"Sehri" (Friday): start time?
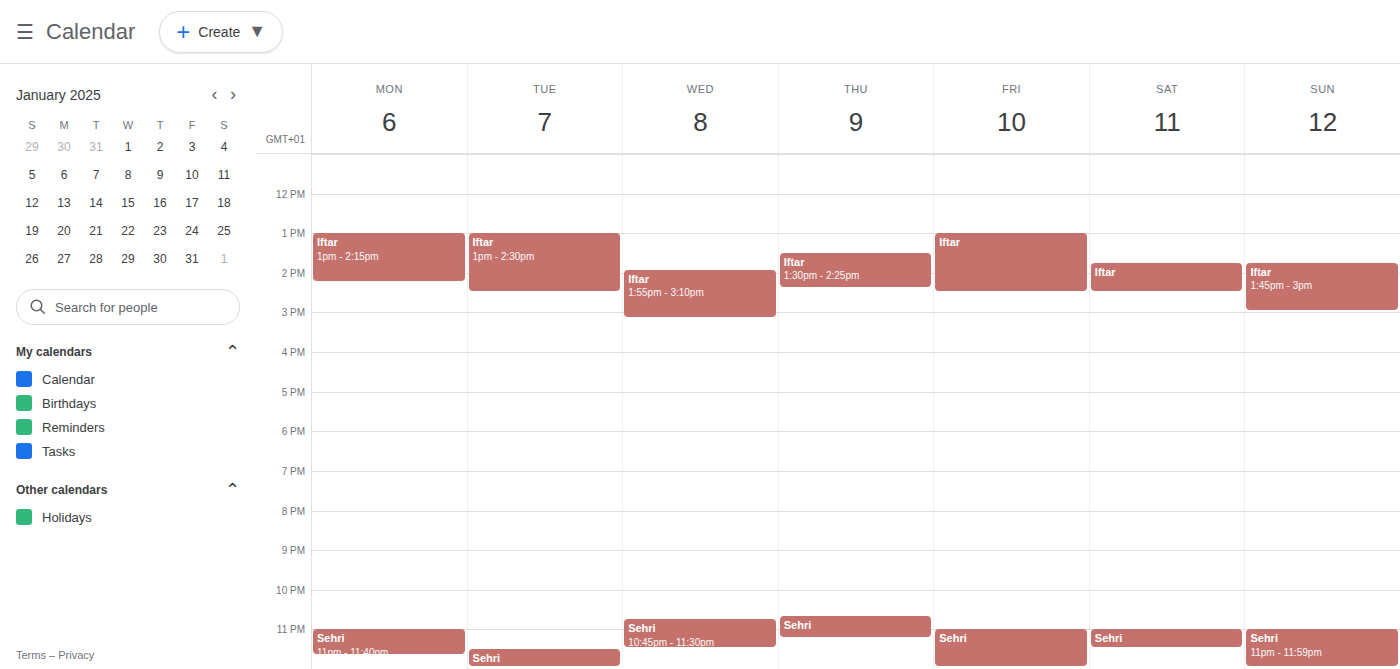
11:00 PM